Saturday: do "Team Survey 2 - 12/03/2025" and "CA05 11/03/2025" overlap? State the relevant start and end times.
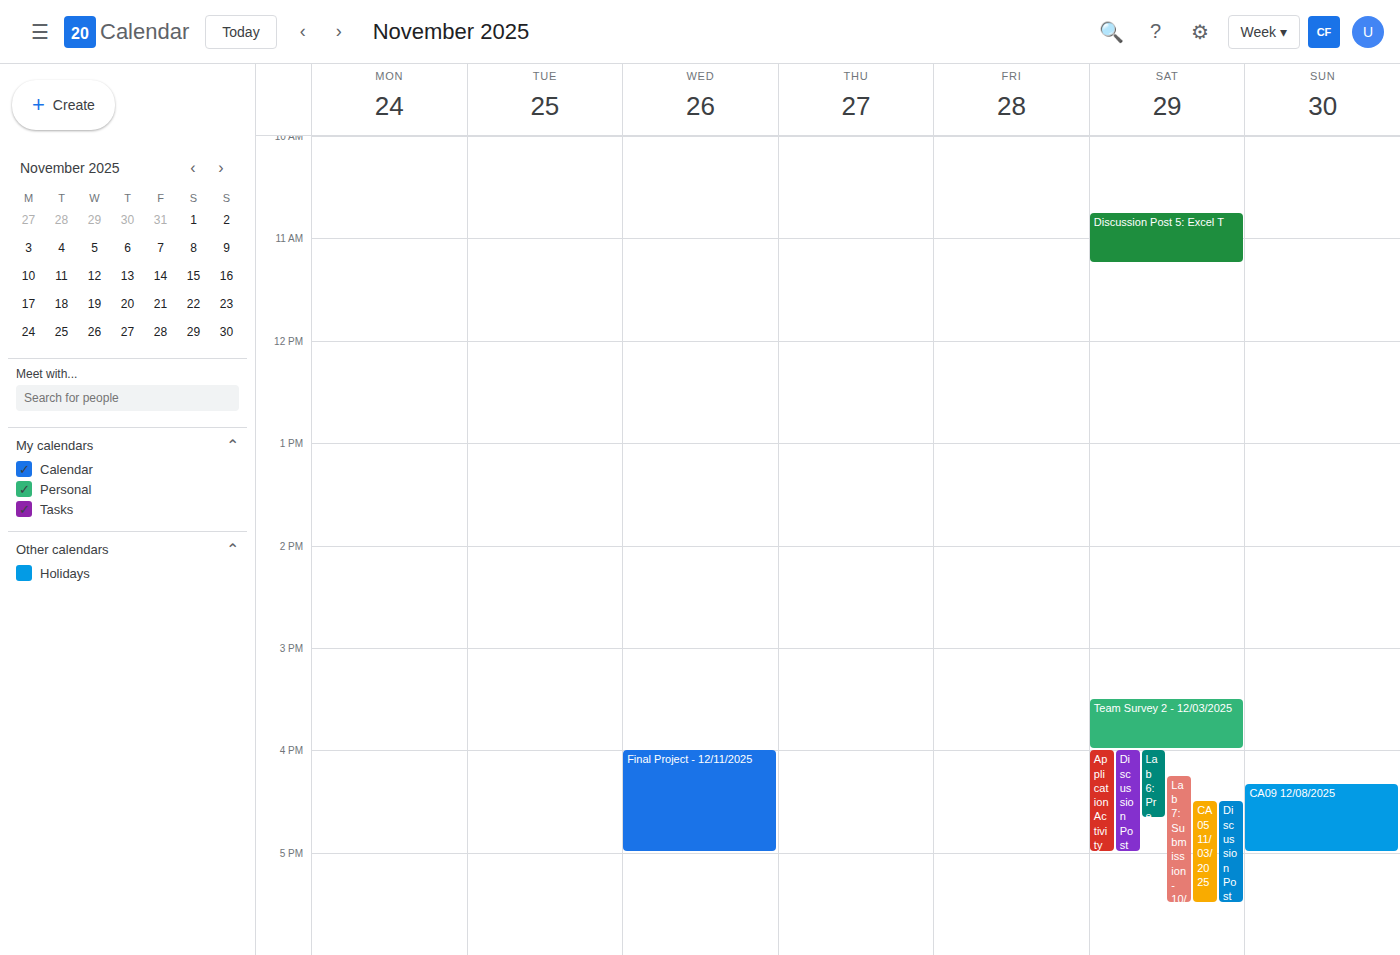
"Team Survey 2 - 12/03/2025" ends at 4:00 PM and "CA05 11/03/2025" starts at 4:30 PM -- no overlap.